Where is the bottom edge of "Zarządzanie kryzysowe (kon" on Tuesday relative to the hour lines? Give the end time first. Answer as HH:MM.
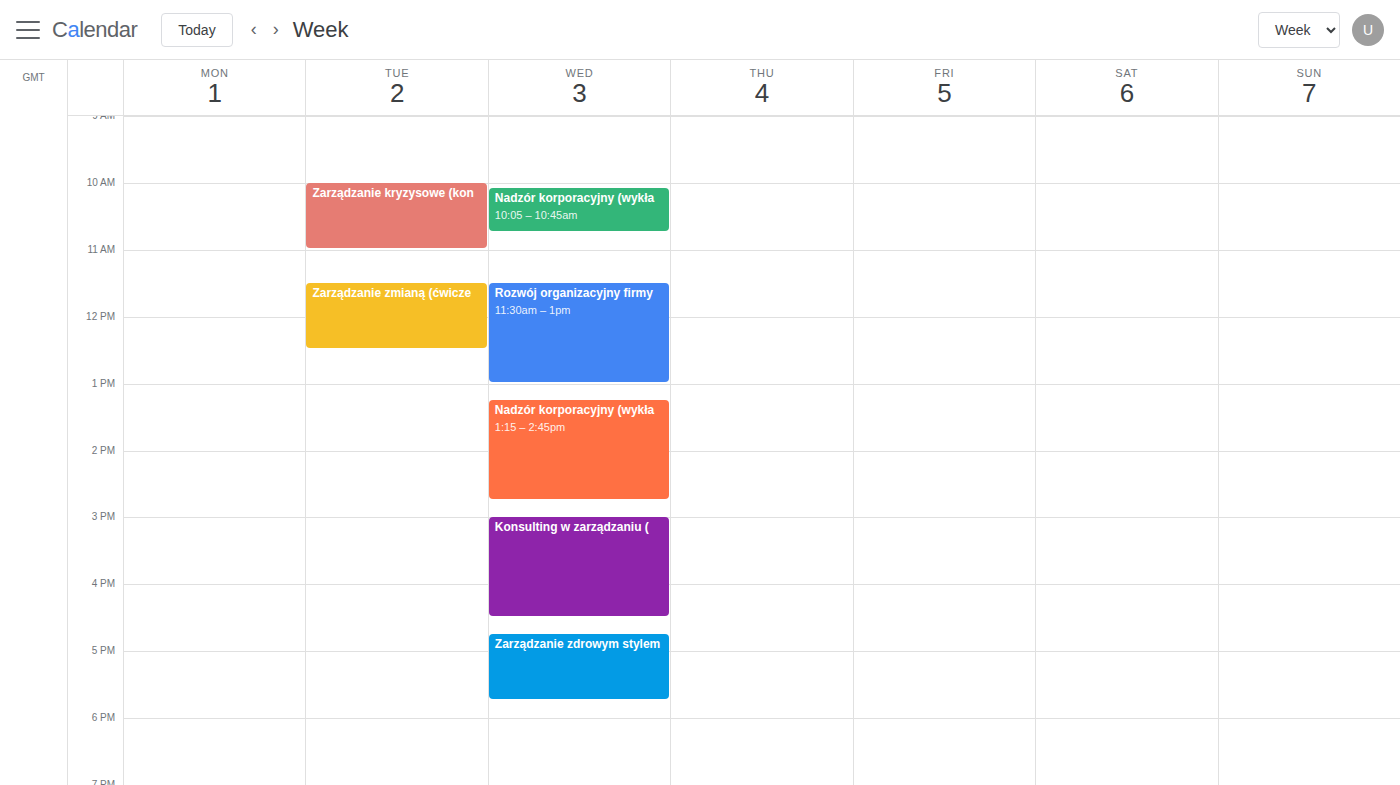
11:00 -- exactly on the 11:00 line.